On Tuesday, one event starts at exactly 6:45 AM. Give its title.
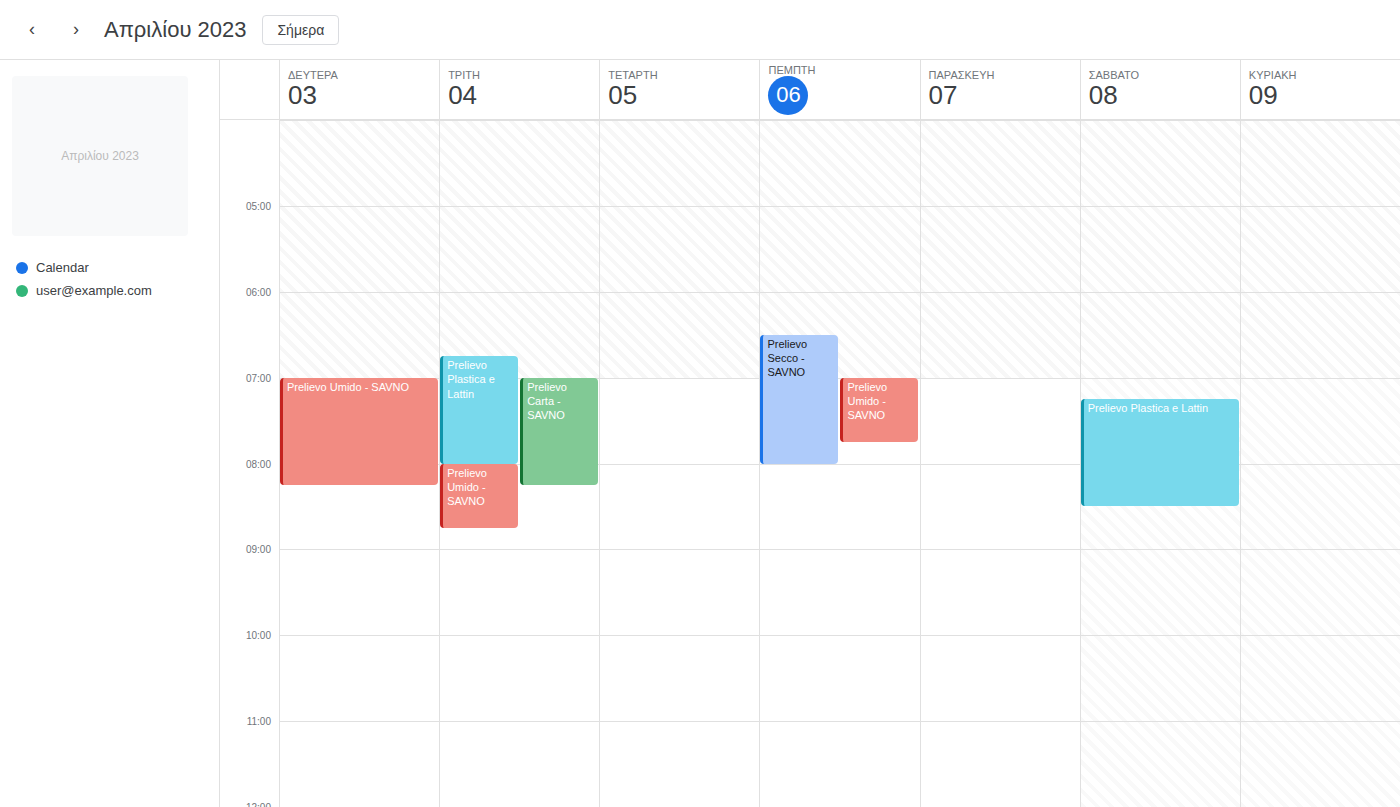
"Prelievo Plastica e Lattin"